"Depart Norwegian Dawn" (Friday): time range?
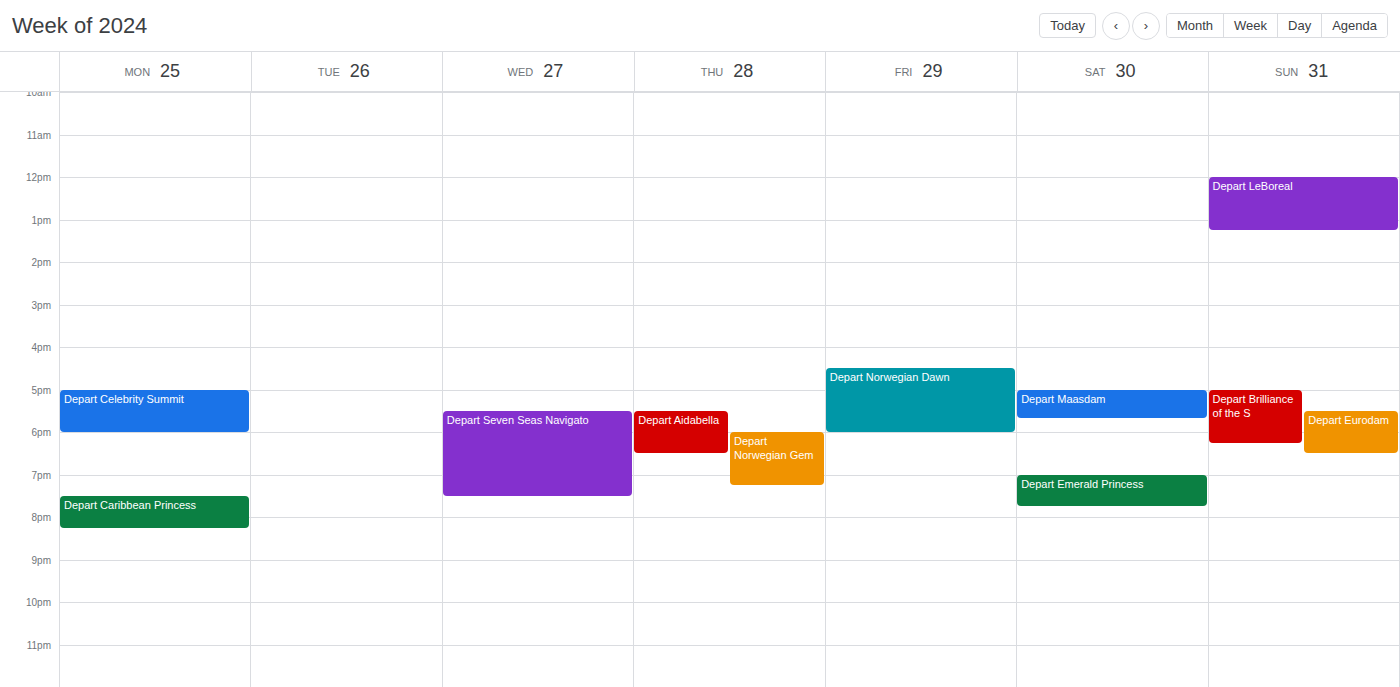
4:30 PM to 6:00 PM